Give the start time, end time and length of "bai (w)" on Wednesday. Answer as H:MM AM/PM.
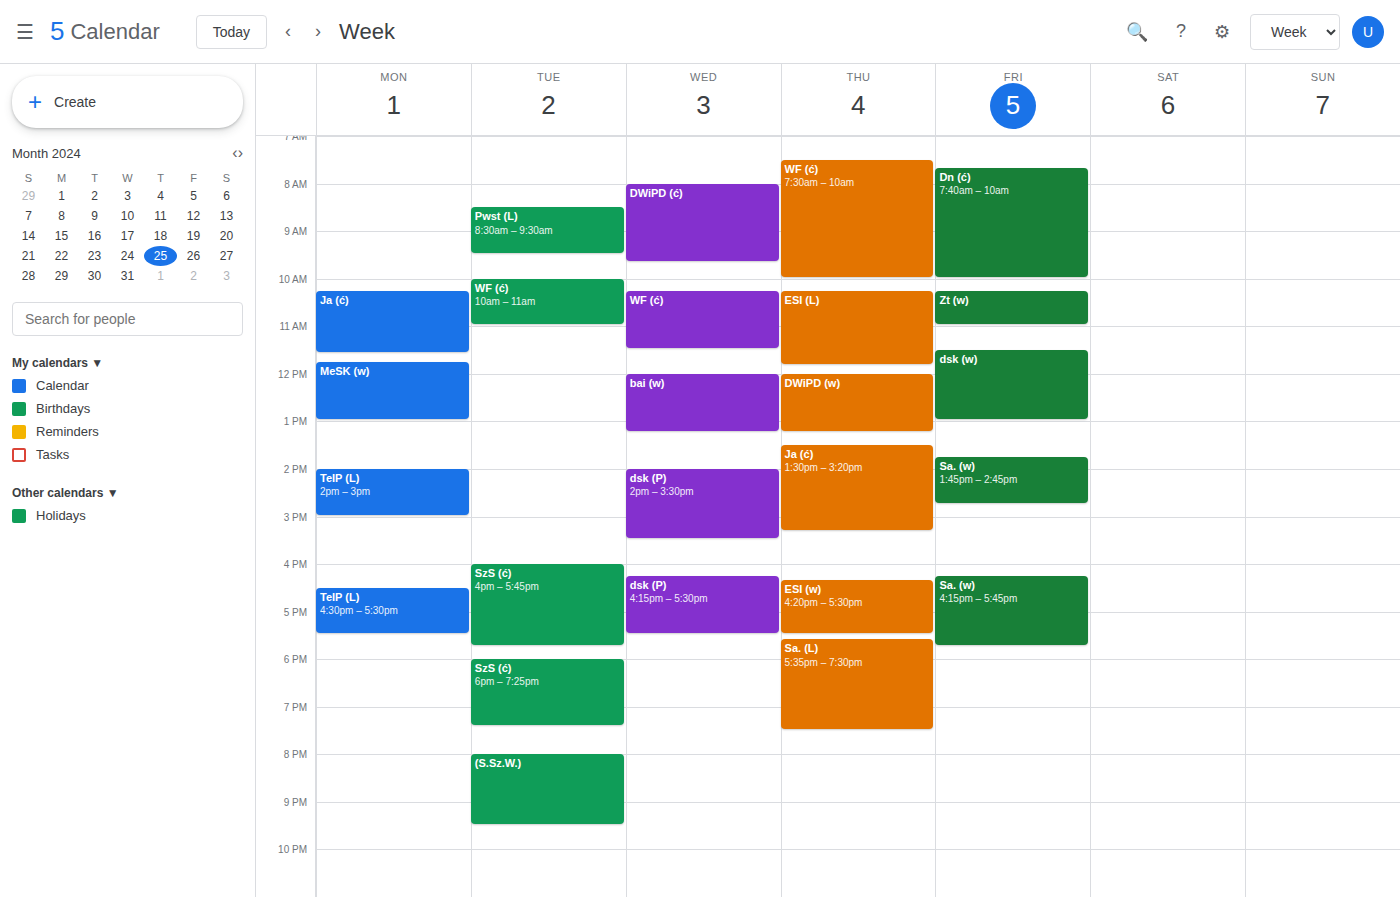
12:00 PM to 1:15 PM, 1 hour 15 minutes